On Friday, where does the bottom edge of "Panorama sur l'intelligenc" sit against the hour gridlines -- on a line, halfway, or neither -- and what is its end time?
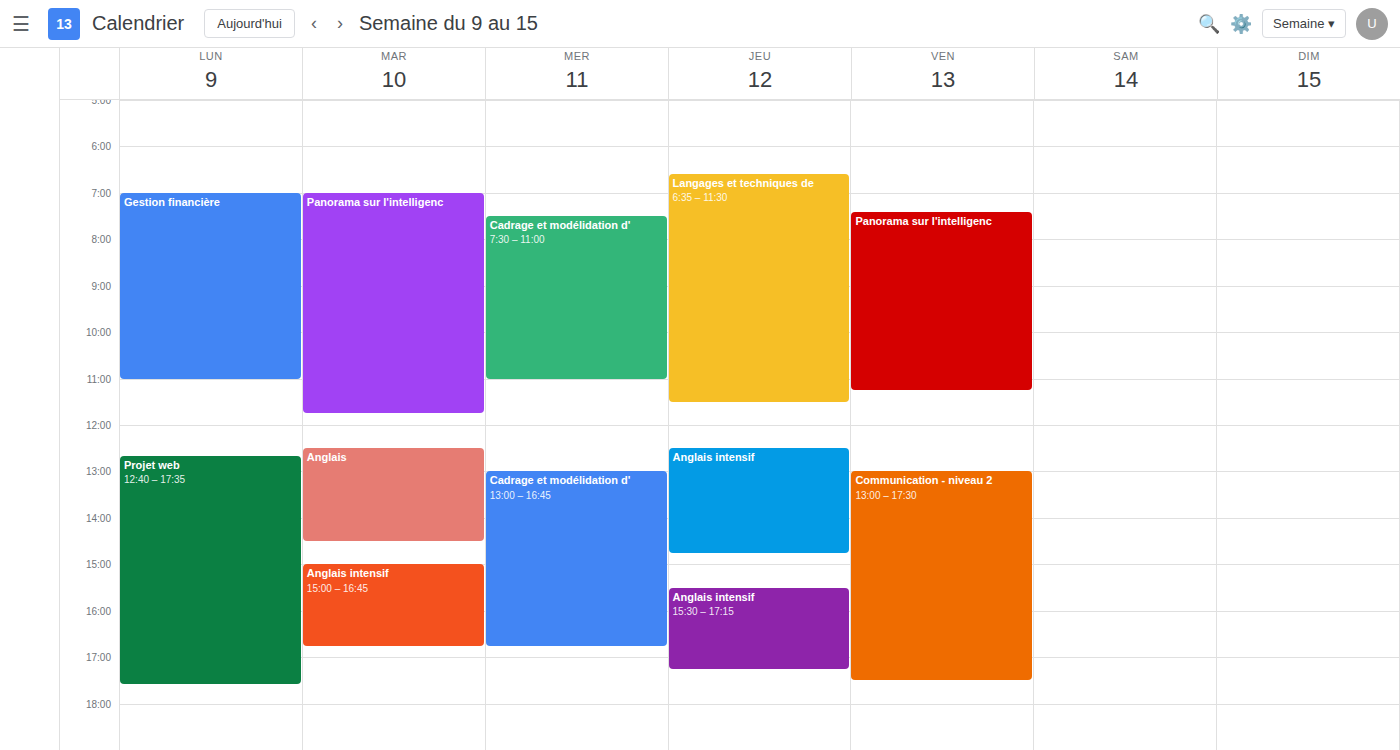
11:15 AM -- neither: a quarter of the way from the 11 AM line to the 12 PM line.